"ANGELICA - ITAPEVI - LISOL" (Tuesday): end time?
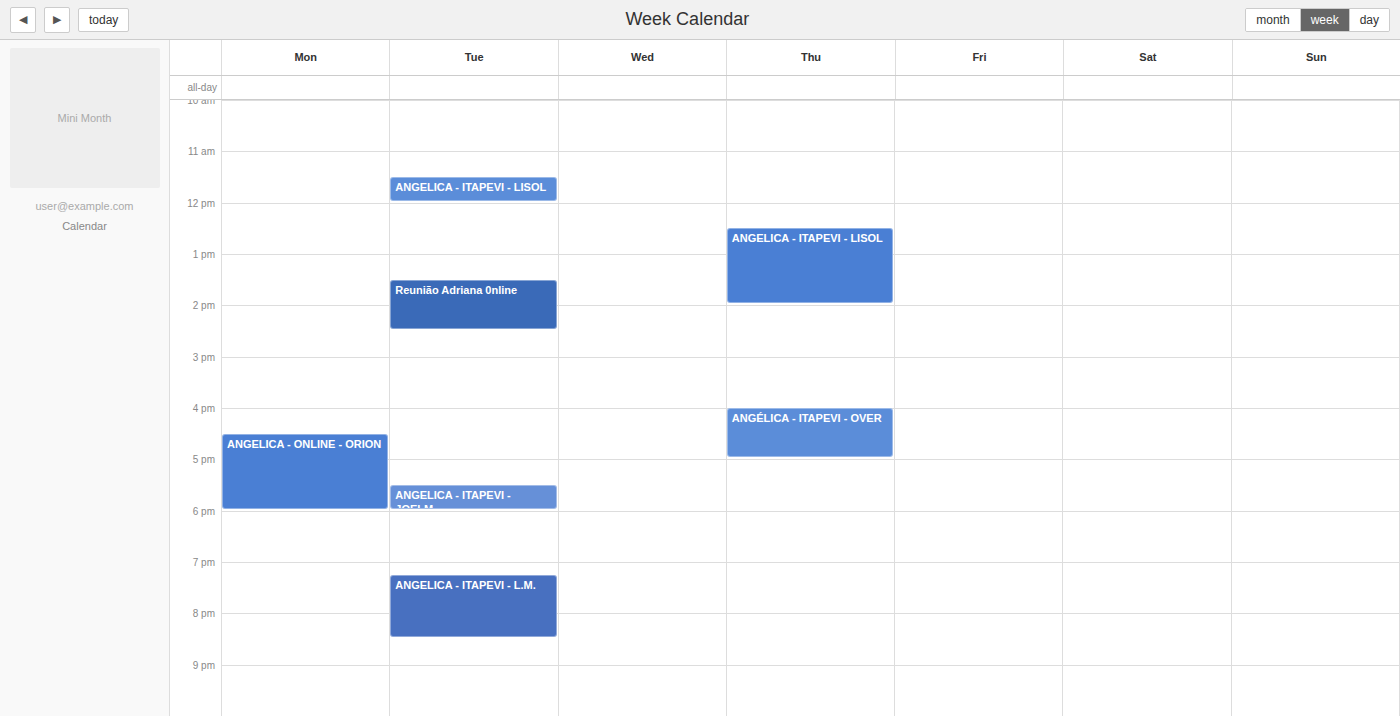
12:00 PM